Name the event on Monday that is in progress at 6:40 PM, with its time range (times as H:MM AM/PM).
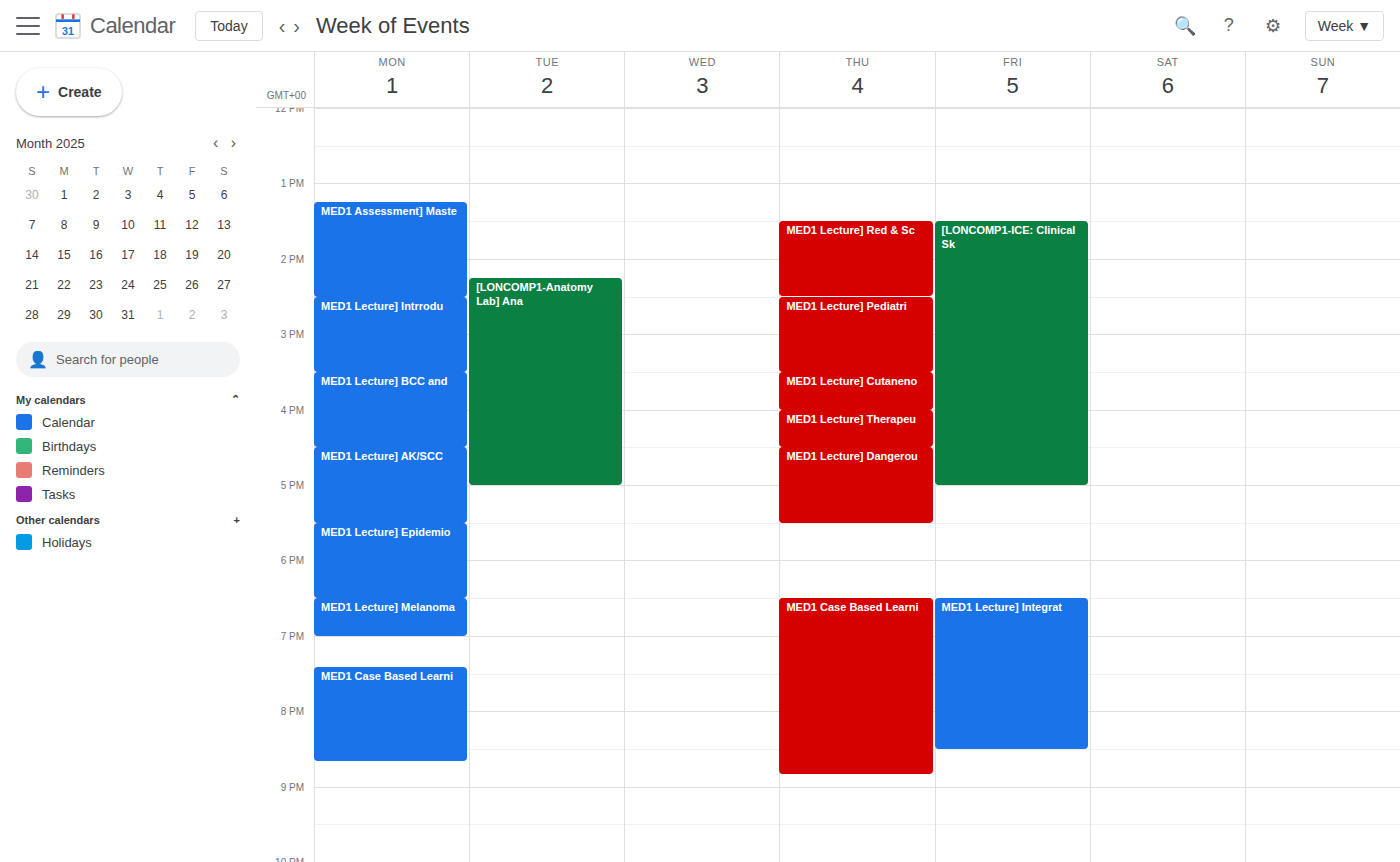
"MED1 Lecture] Melanoma", 6:30 PM to 7:00 PM